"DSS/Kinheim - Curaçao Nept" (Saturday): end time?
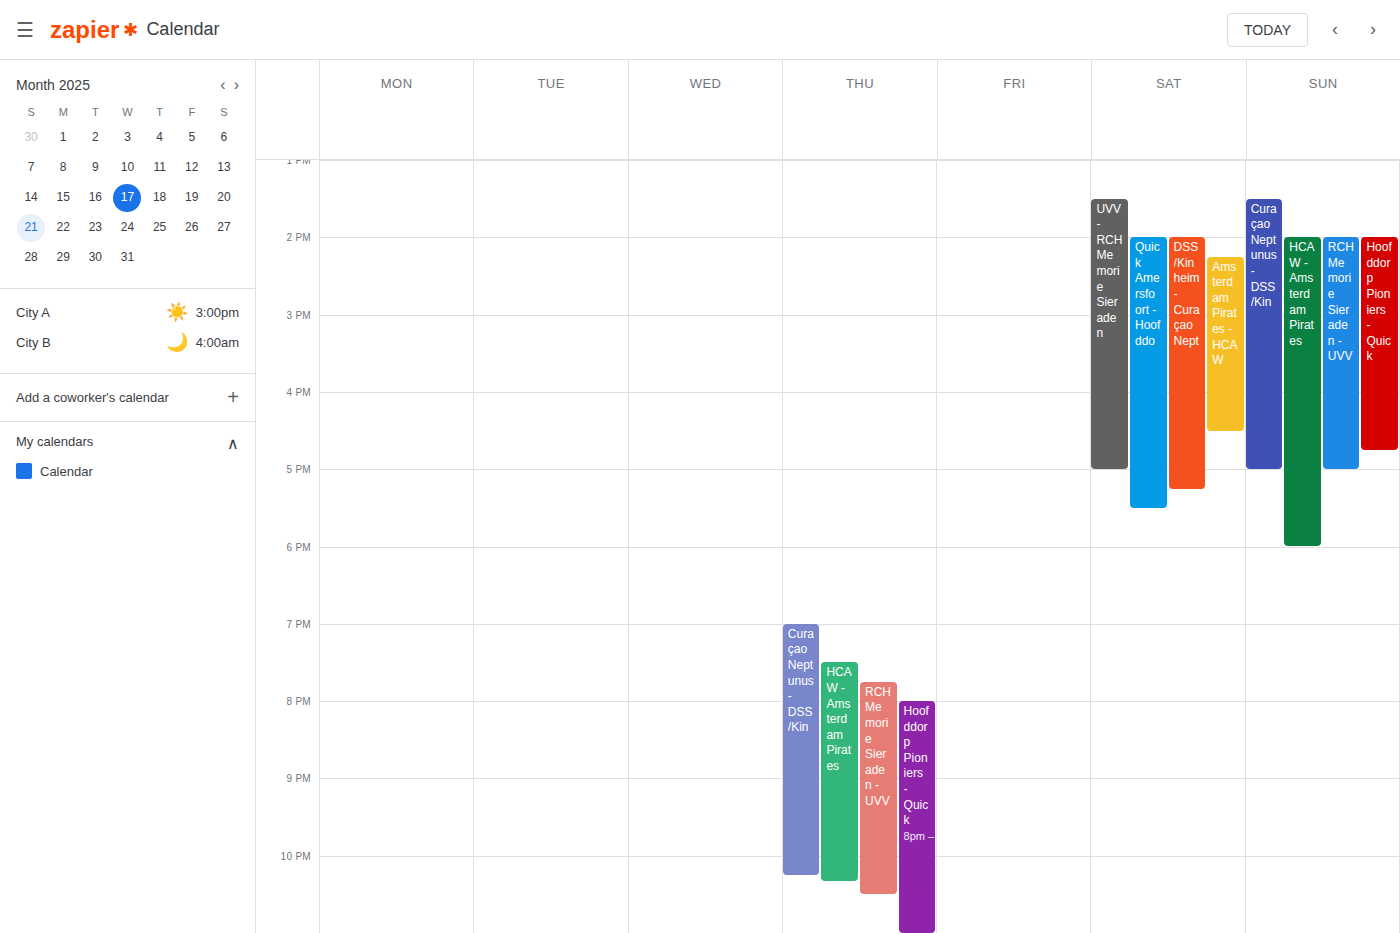
17:15